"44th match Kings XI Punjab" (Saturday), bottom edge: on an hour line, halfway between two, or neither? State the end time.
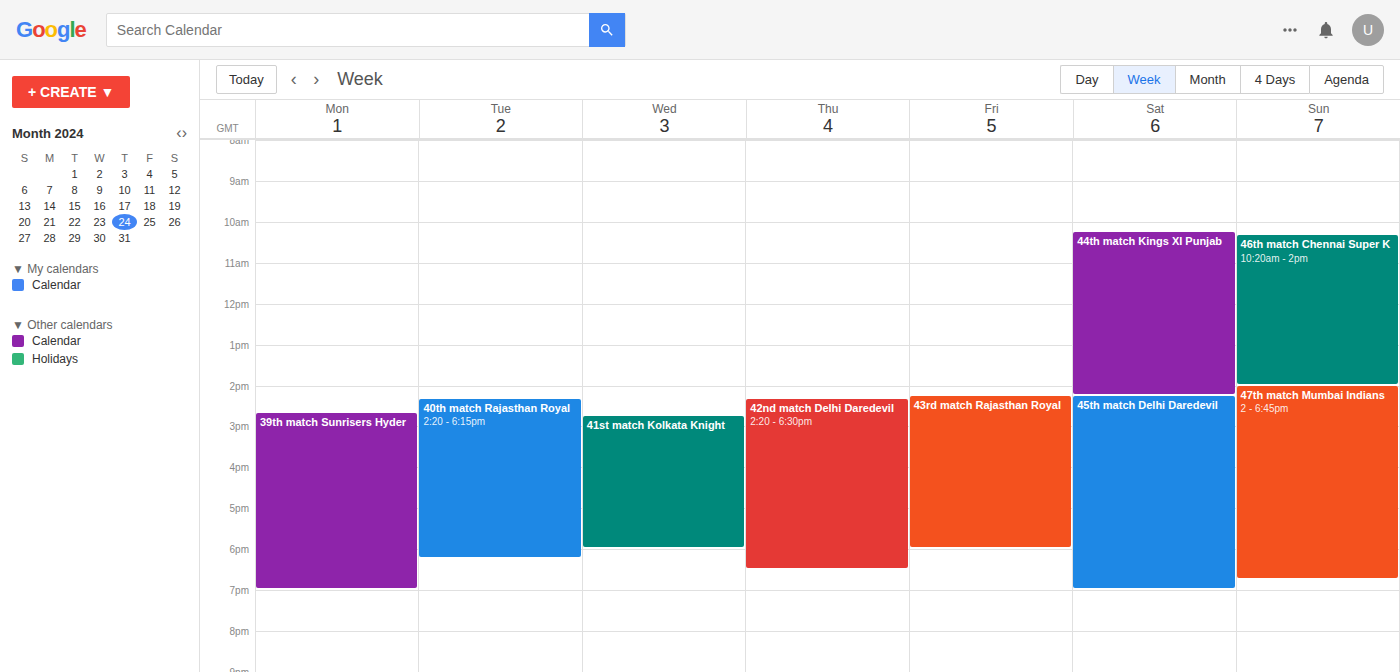
2:15 PM -- neither: a quarter of the way from the 2 PM line to the 3 PM line.